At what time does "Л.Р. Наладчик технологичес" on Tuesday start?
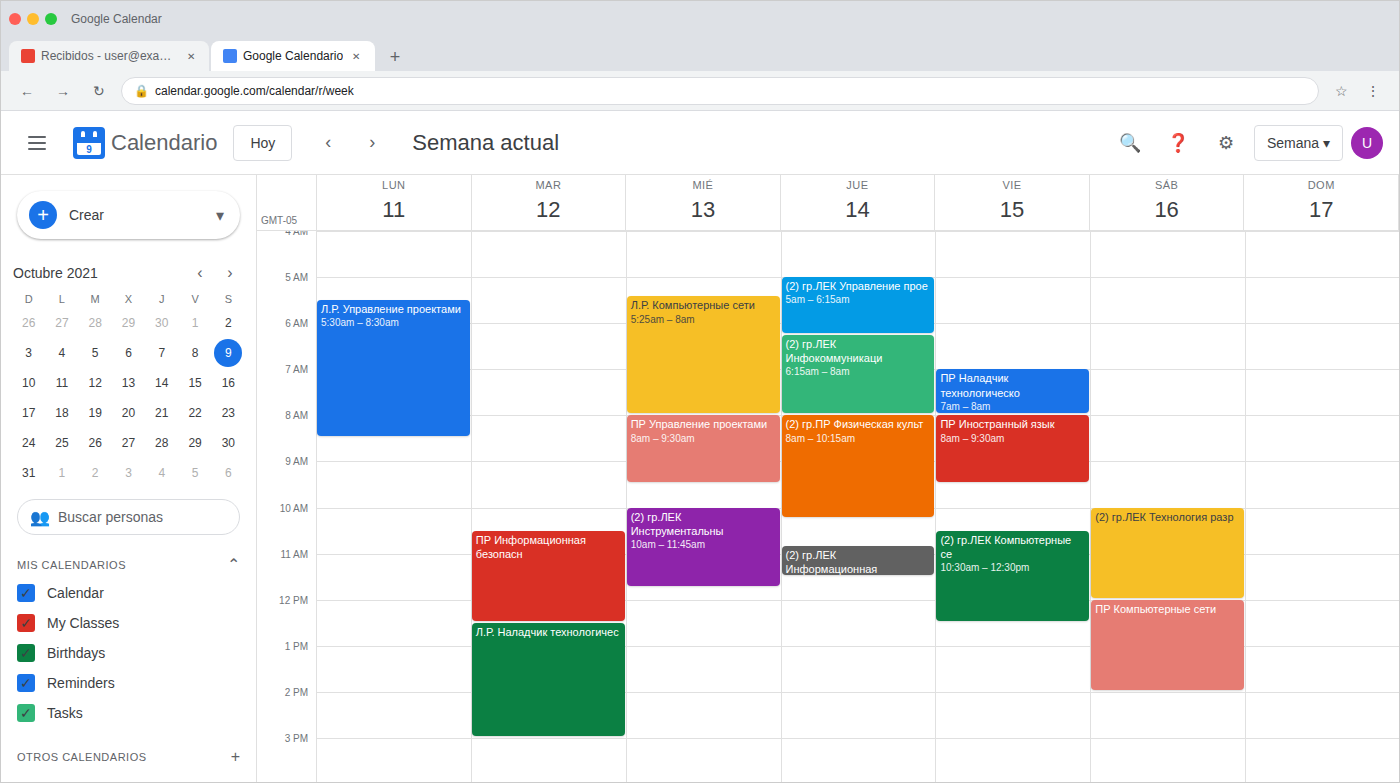
12:30 PM